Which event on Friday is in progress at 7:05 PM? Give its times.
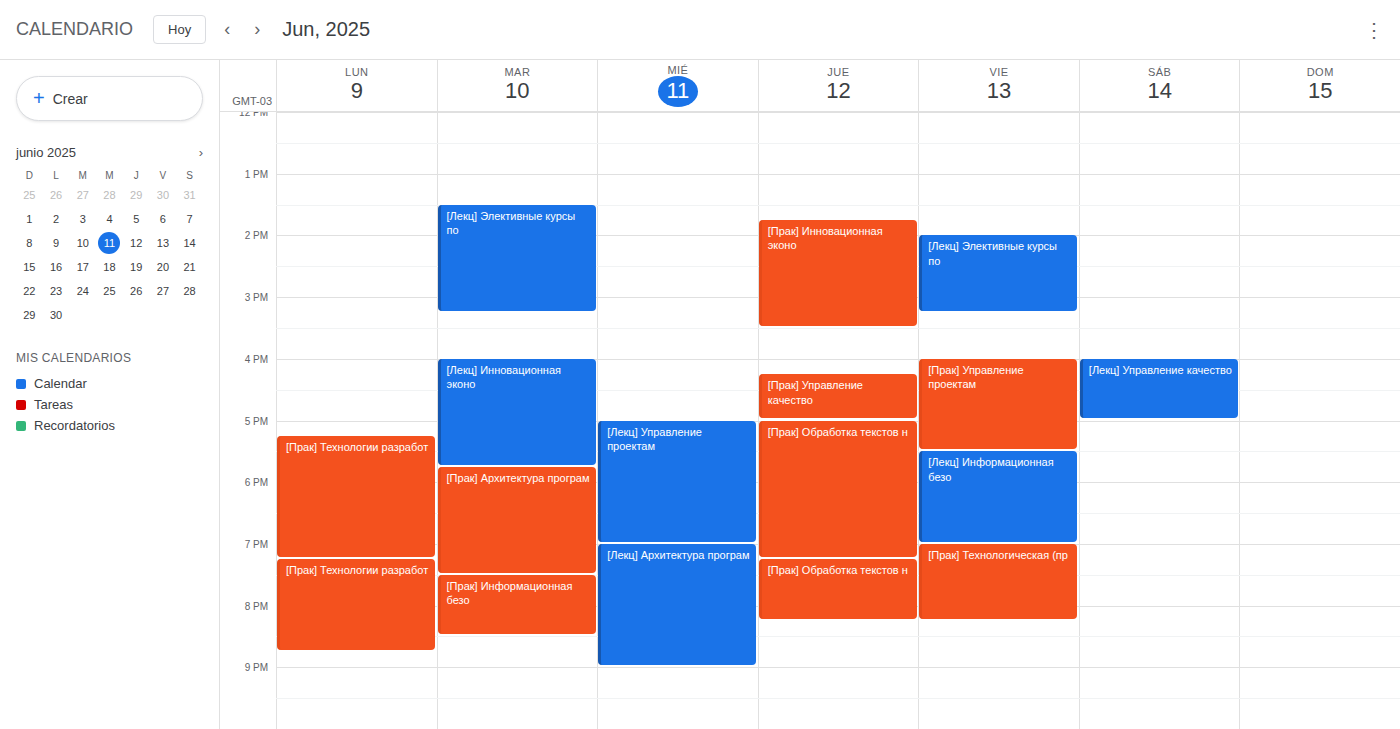
"[Прак] Технологическая (пр", 7:00 PM to 8:15 PM